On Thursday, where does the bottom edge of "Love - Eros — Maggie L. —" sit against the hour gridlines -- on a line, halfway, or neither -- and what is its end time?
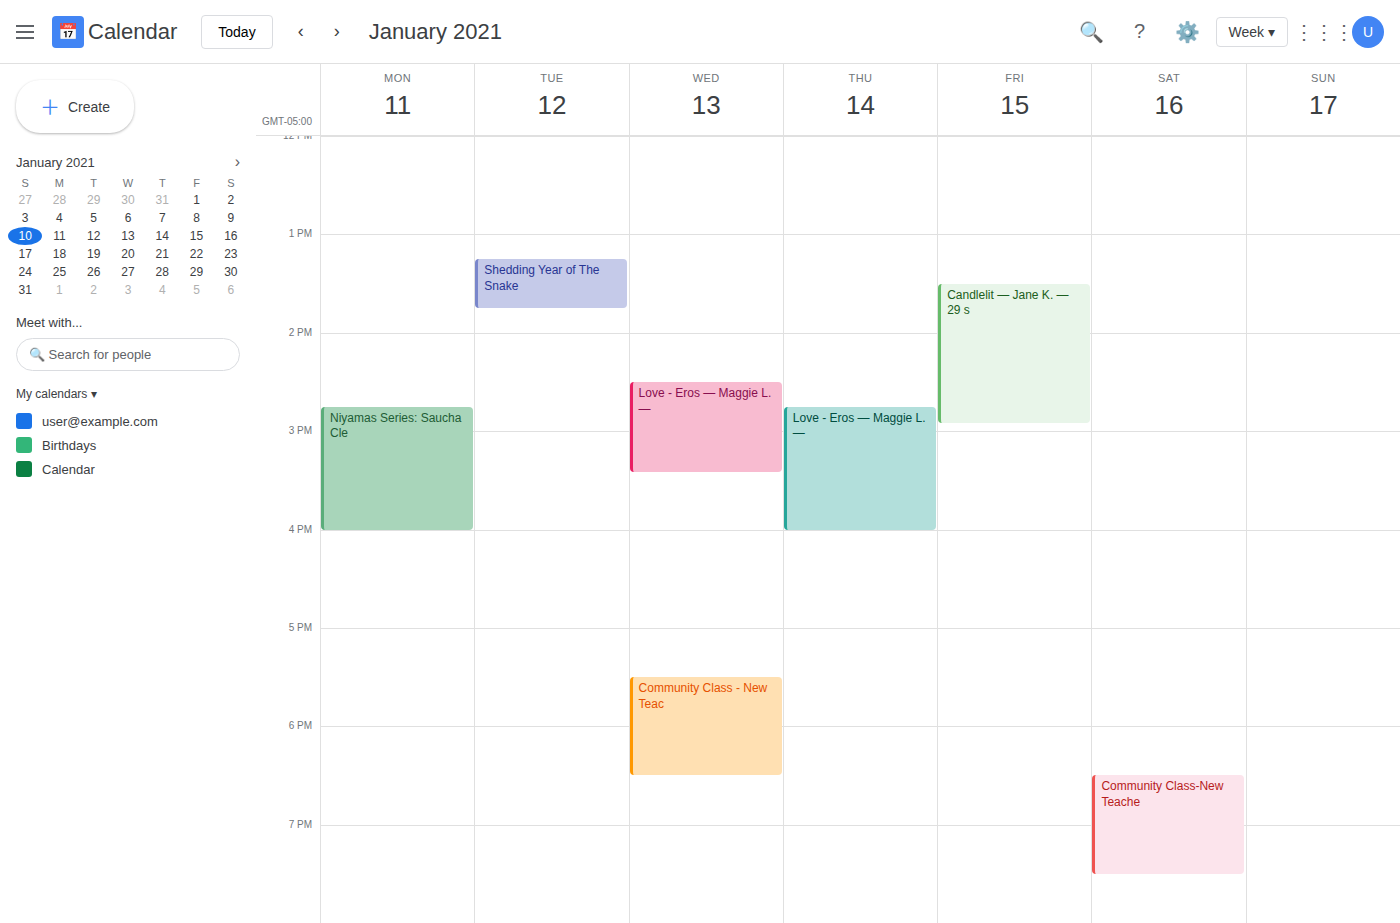
4:00 PM -- exactly on the 4 PM line.